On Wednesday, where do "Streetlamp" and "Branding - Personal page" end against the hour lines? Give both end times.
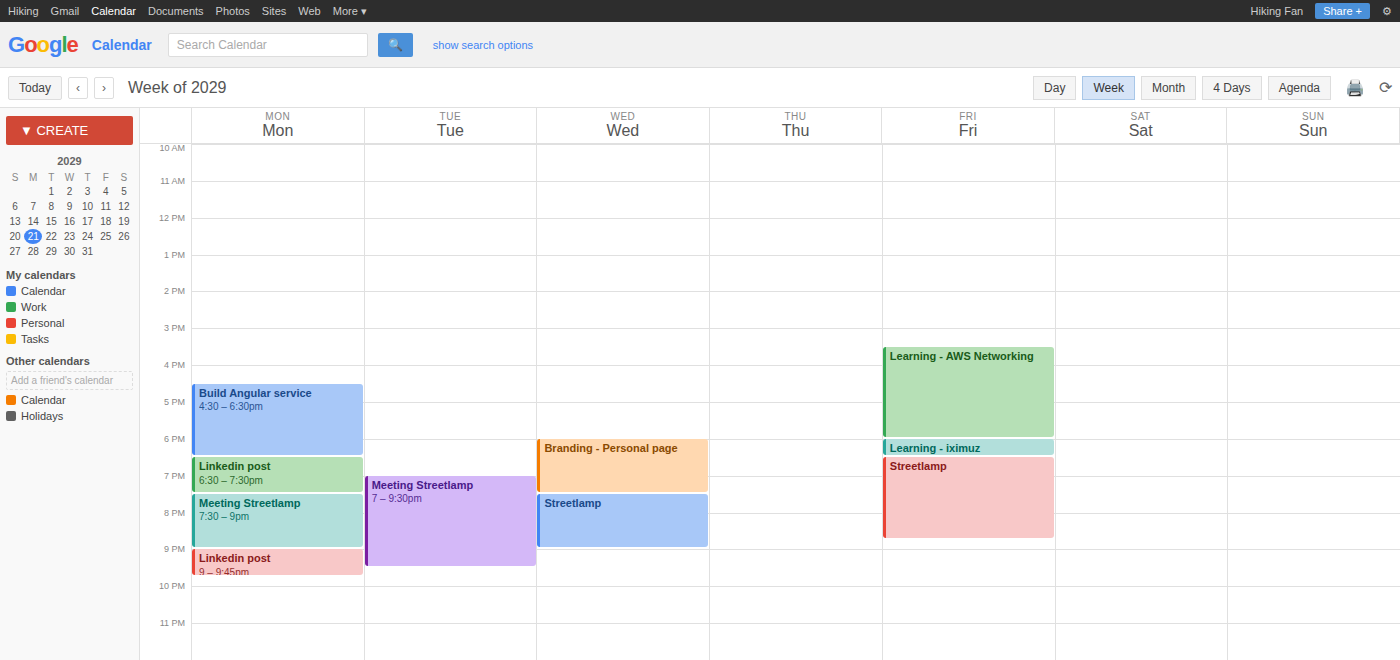
"Streetlamp": 21:00, exactly on the 21:00 line. "Branding - Personal page": 19:30, halfway between the 19:00 and 20:00 lines.